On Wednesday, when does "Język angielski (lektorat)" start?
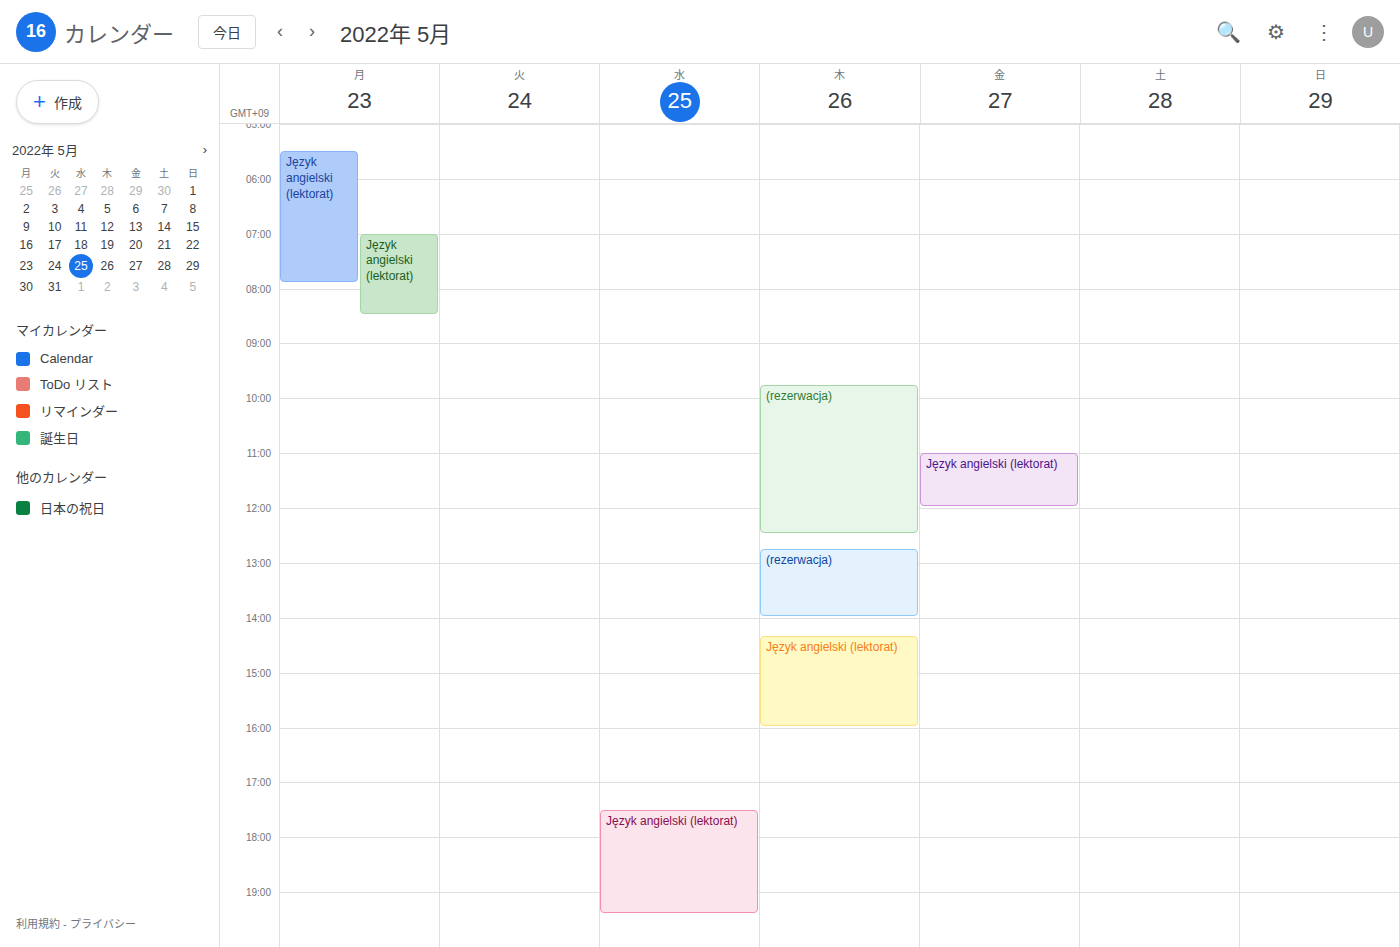
5:30 PM